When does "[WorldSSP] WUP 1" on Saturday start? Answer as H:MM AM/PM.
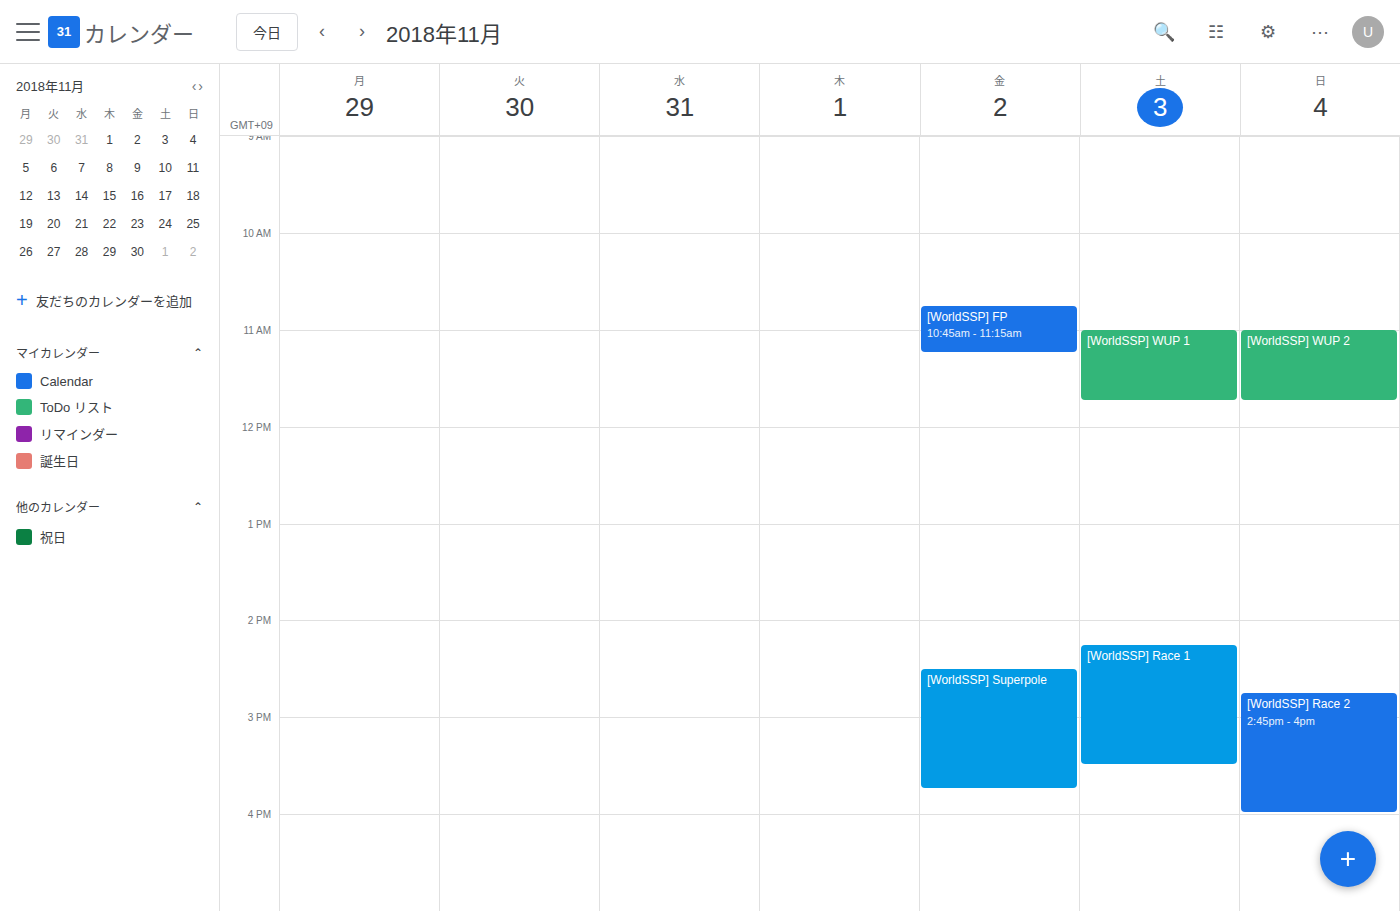
11:00 AM